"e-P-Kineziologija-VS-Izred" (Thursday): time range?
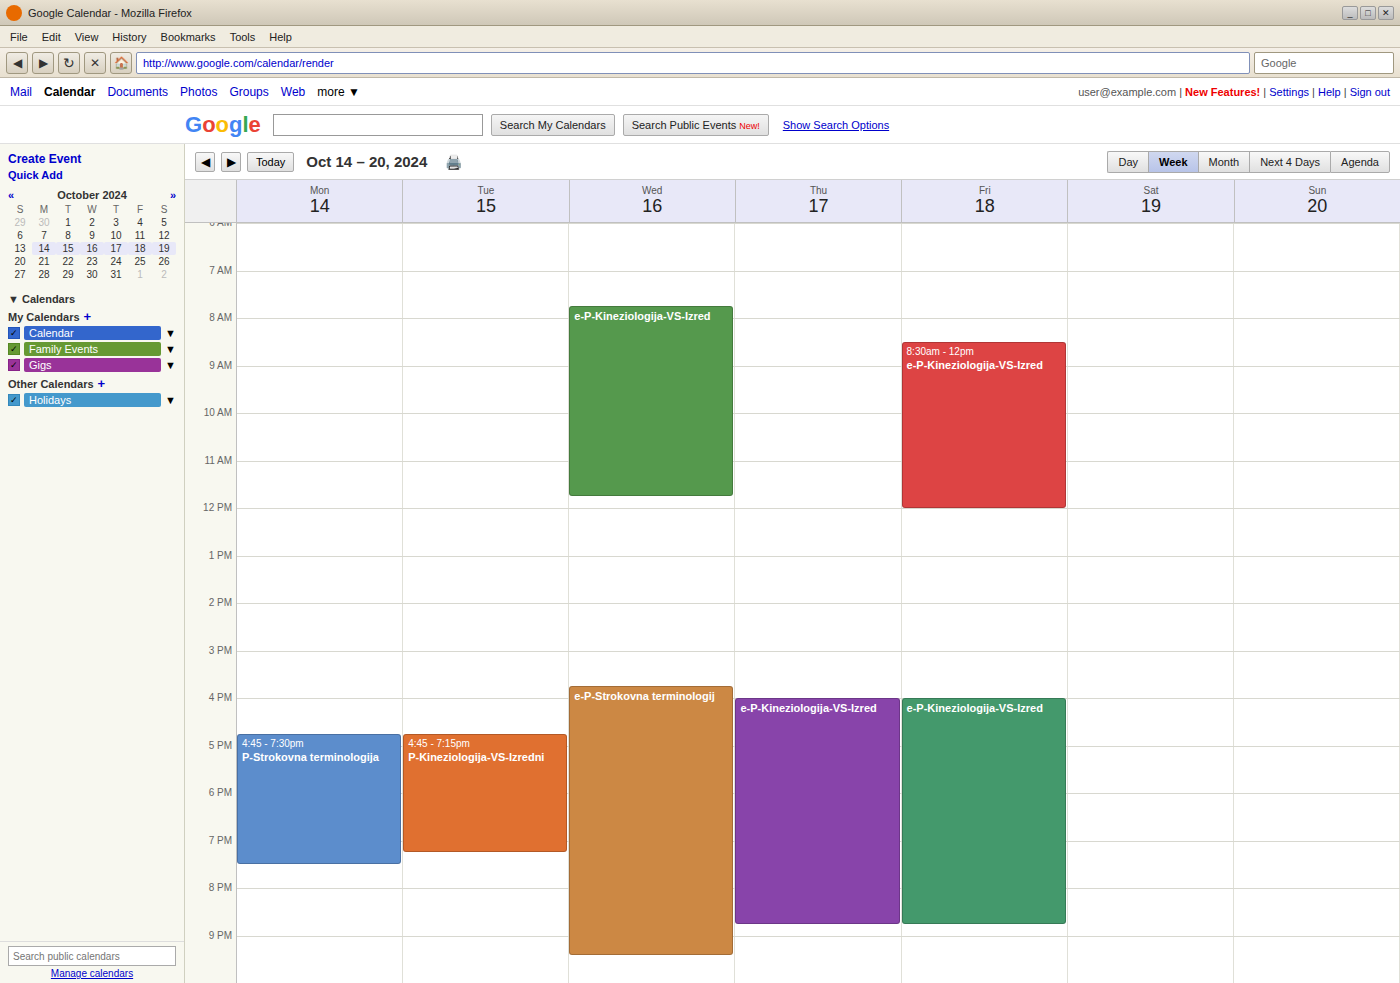
4:00 PM to 8:45 PM